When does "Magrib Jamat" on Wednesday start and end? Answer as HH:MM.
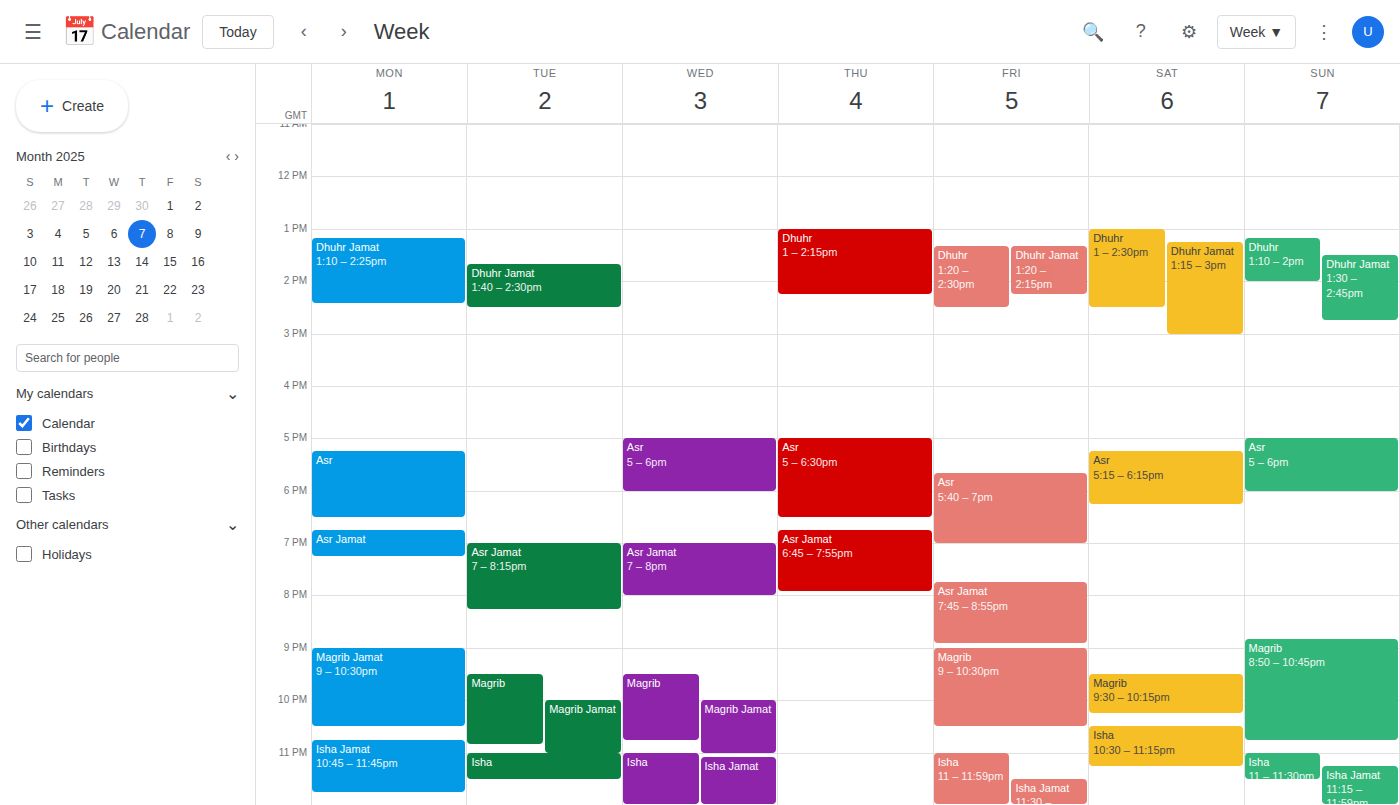
22:00 to 23:00